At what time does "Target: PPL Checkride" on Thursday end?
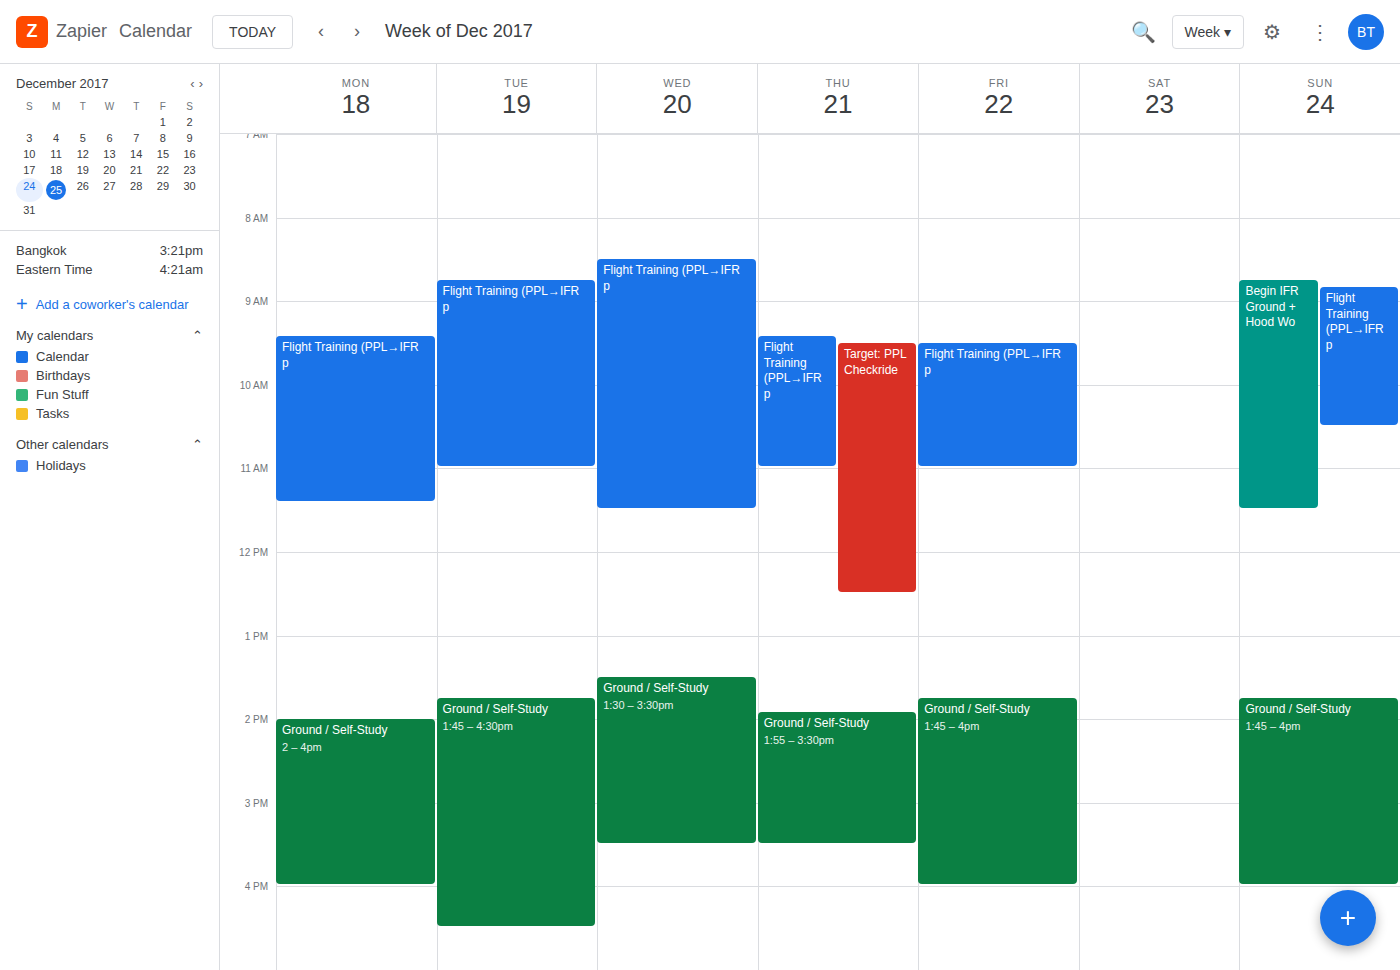
12:30 PM